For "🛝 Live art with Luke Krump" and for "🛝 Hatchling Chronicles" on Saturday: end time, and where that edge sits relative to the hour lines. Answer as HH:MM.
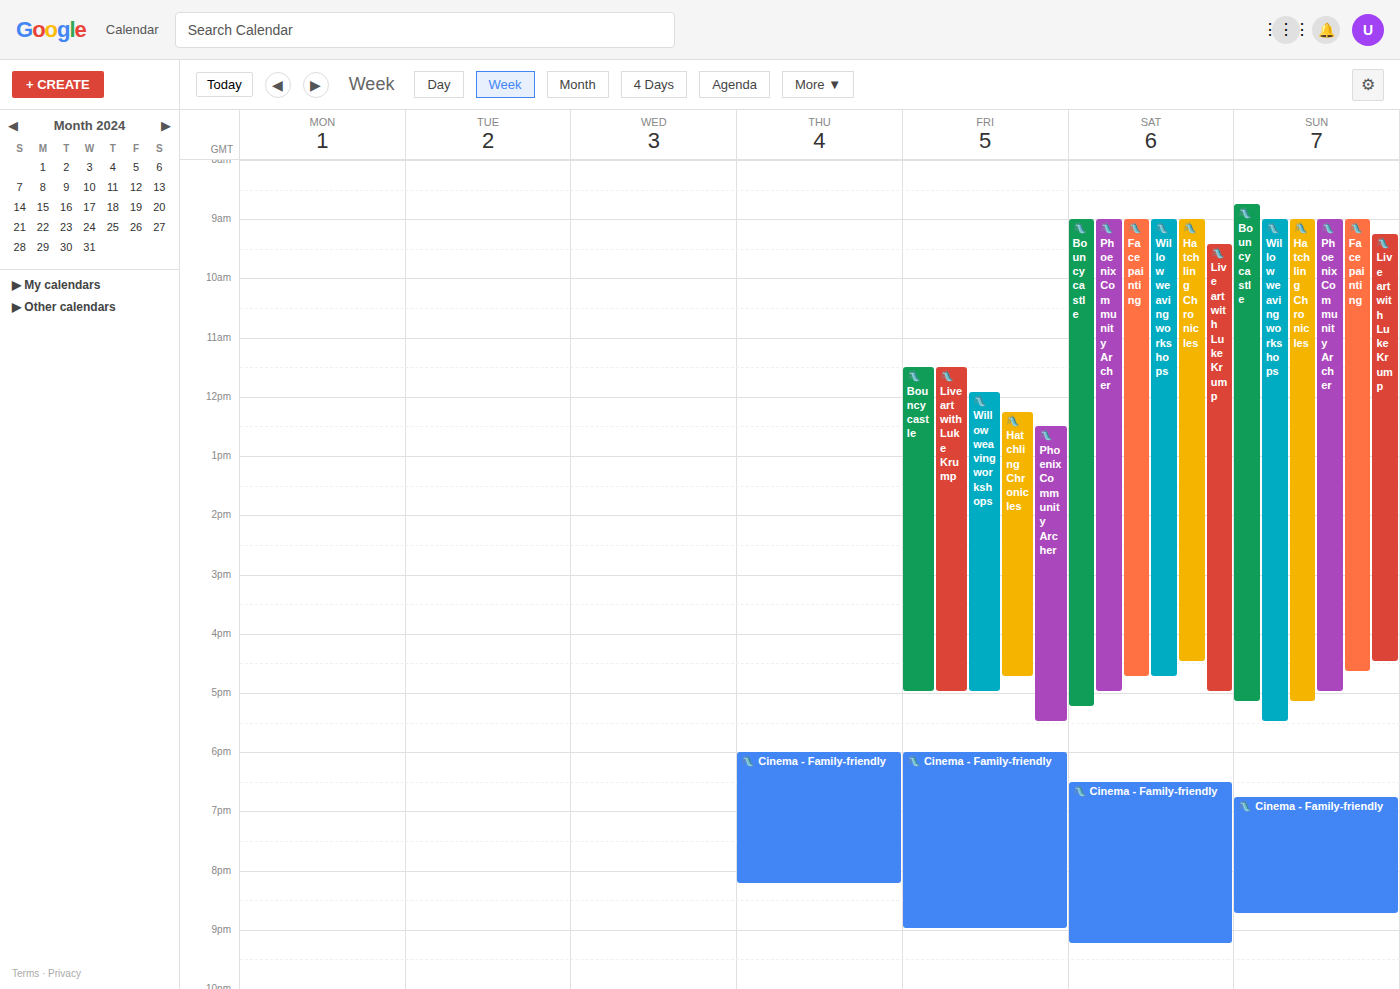
"🛝 Live art with Luke Krump": 17:00, exactly on the 17:00 line. "🛝 Hatchling Chronicles": 16:30, halfway between the 16:00 and 17:00 lines.